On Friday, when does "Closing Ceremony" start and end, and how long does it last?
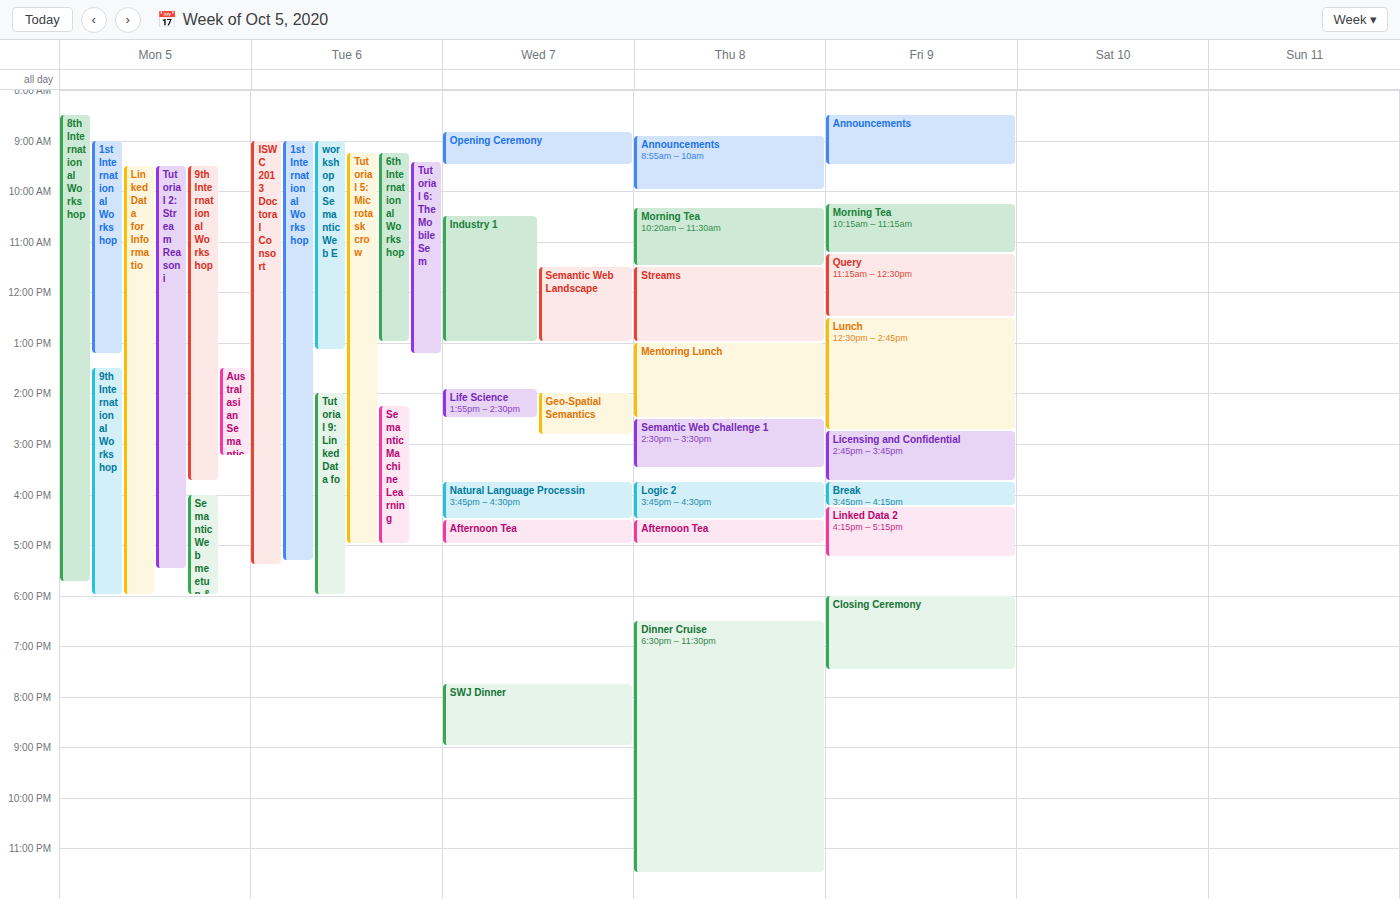
6:00 PM to 7:30 PM, 1 hour 30 minutes